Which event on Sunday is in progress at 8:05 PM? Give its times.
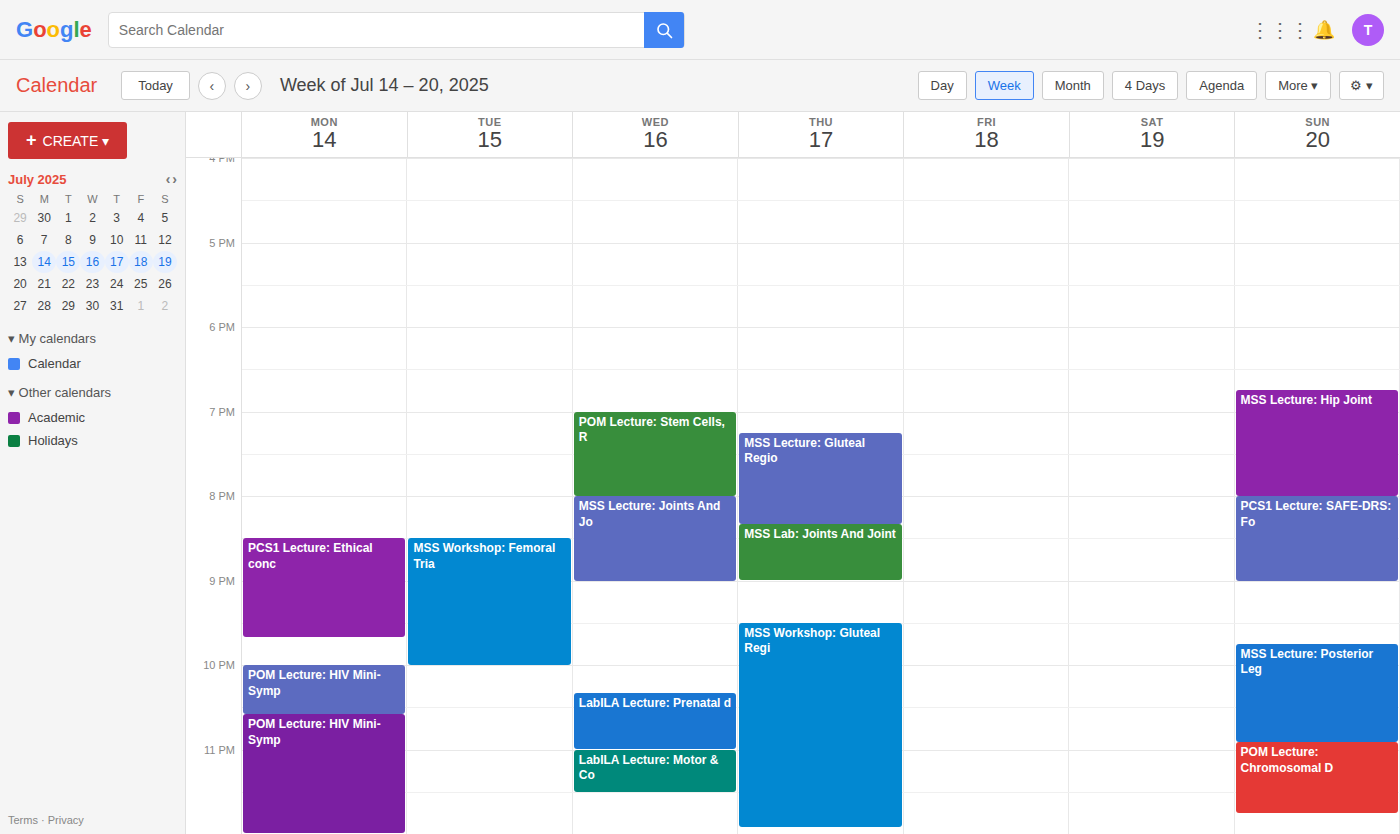
"PCS1 Lecture: SAFE-DRS: Fo", 8:00 PM to 9:00 PM